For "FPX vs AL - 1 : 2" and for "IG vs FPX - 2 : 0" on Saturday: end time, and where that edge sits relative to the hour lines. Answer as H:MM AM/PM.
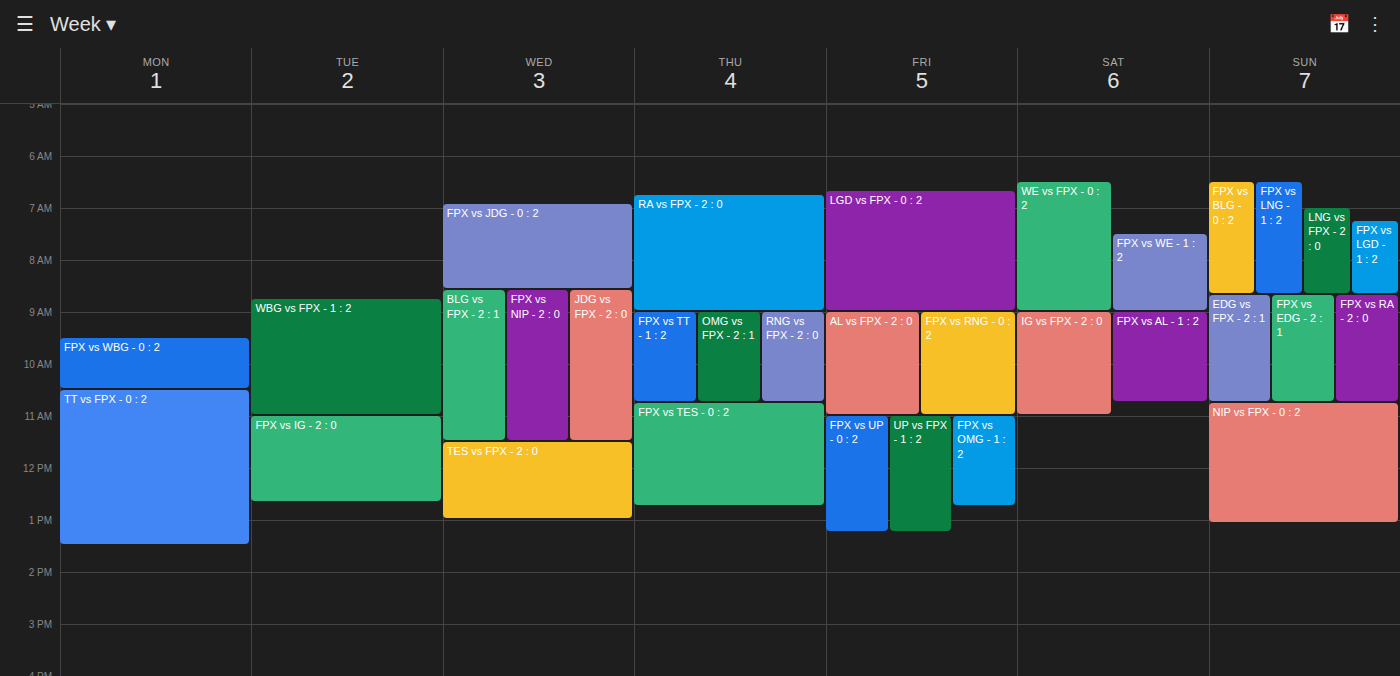
"FPX vs AL - 1 : 2": 10:45 AM, neither: three quarters of the way from the 10 AM line to the 11 AM line. "IG vs FPX - 2 : 0": 11:00 AM, exactly on the 11 AM line.